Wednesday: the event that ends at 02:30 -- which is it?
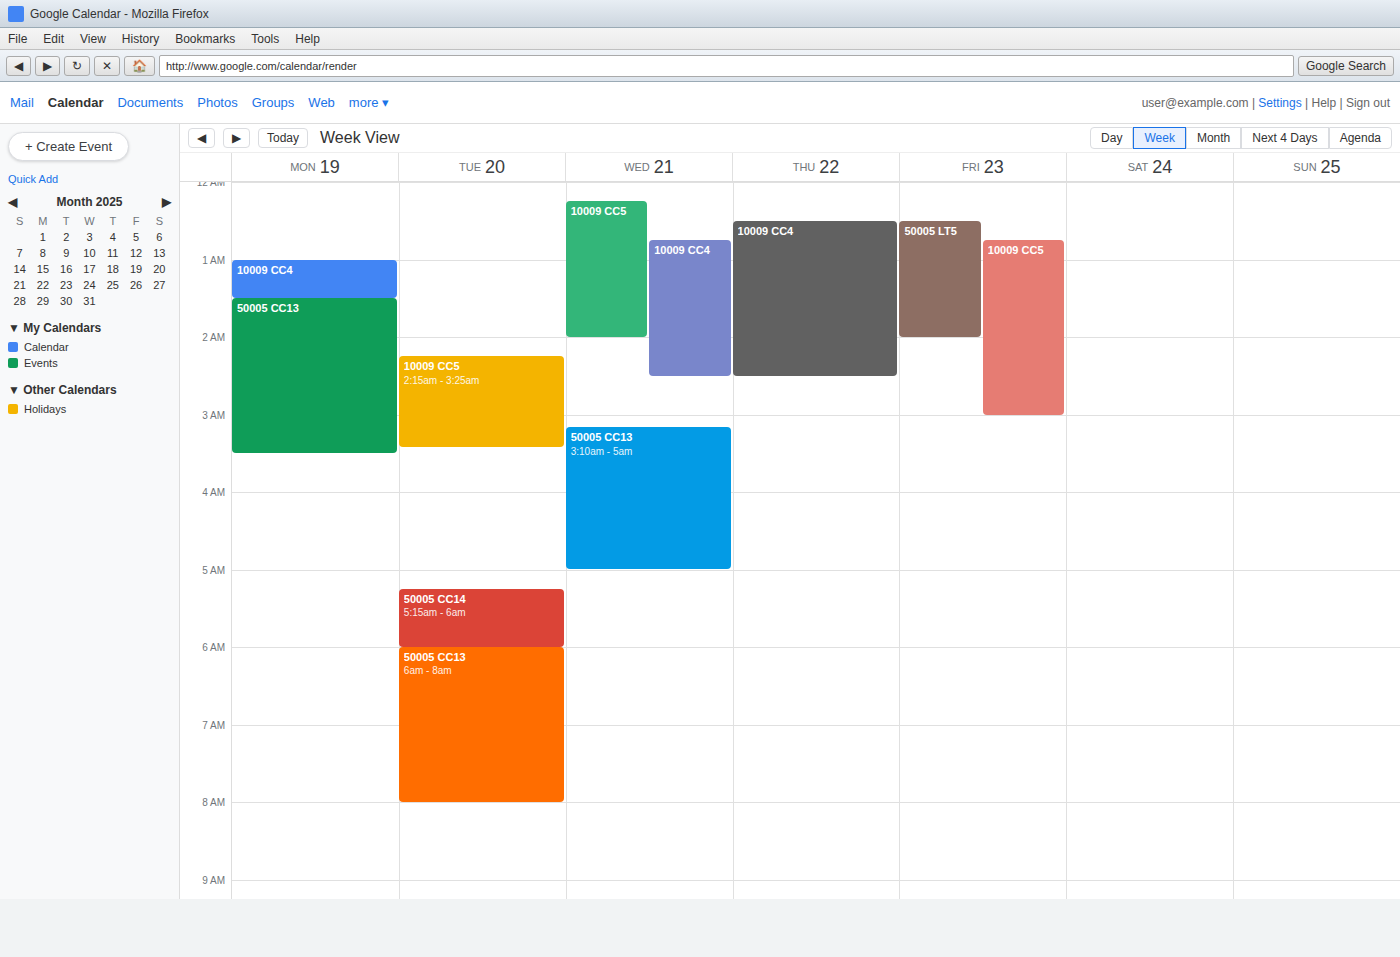
"10009 CC4"